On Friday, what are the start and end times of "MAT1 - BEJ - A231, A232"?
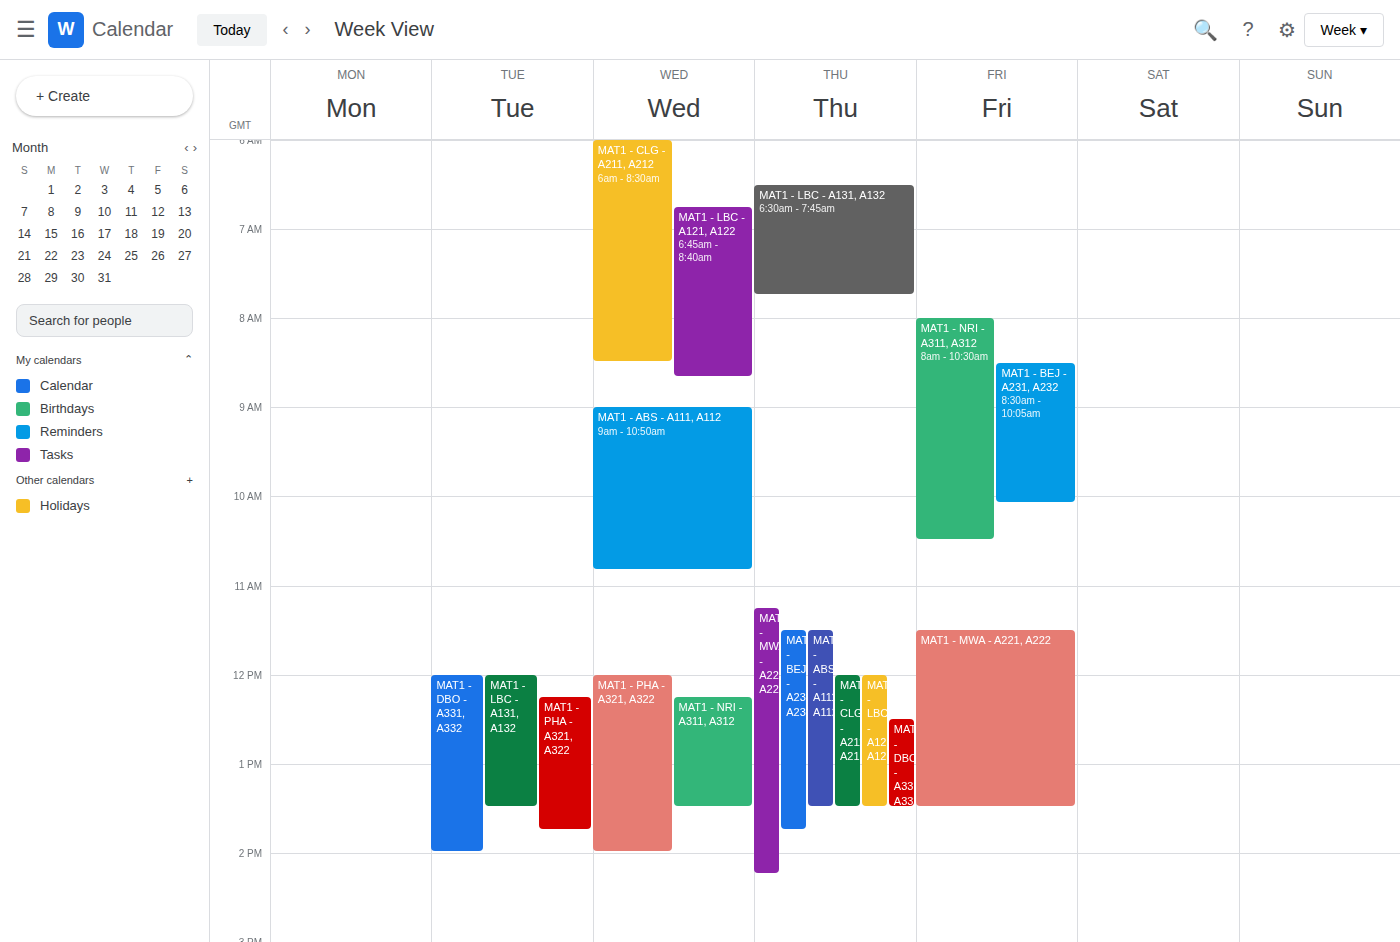
8:30 AM to 10:05 AM